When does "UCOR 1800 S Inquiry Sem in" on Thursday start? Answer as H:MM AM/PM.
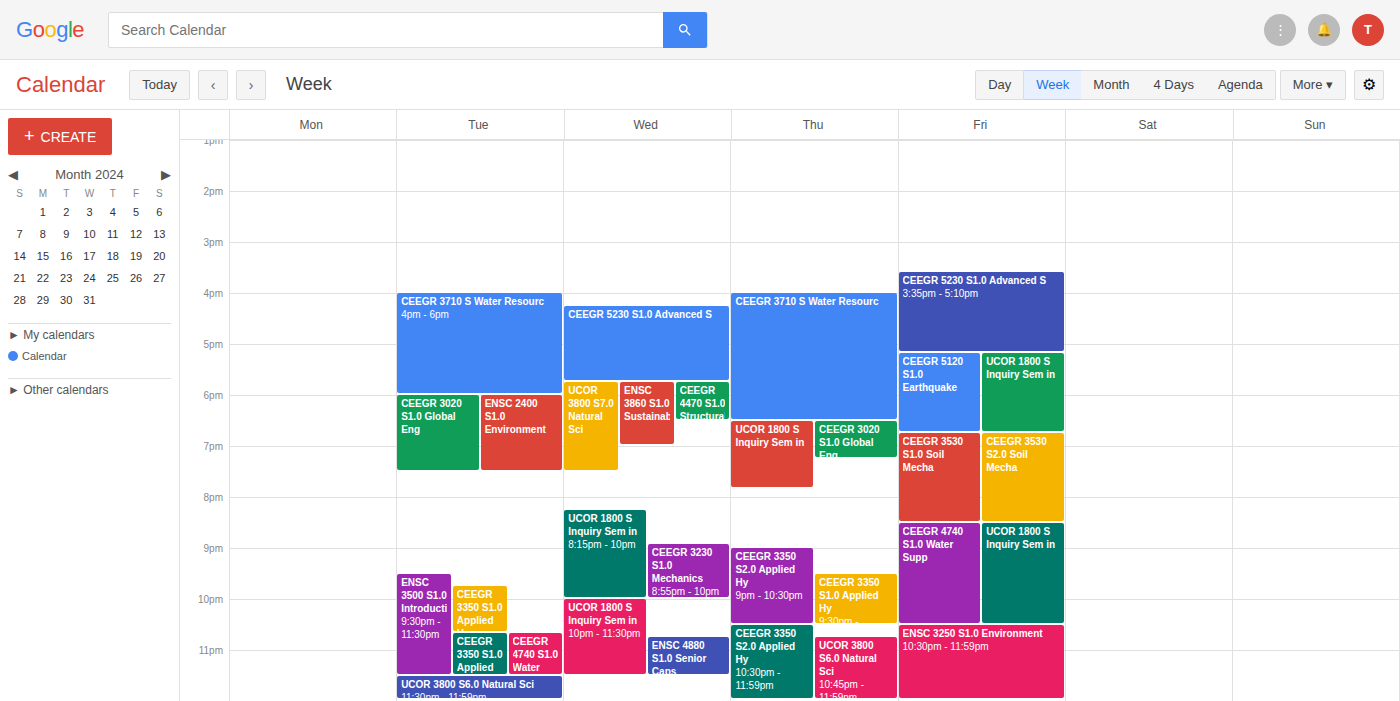
6:30 PM